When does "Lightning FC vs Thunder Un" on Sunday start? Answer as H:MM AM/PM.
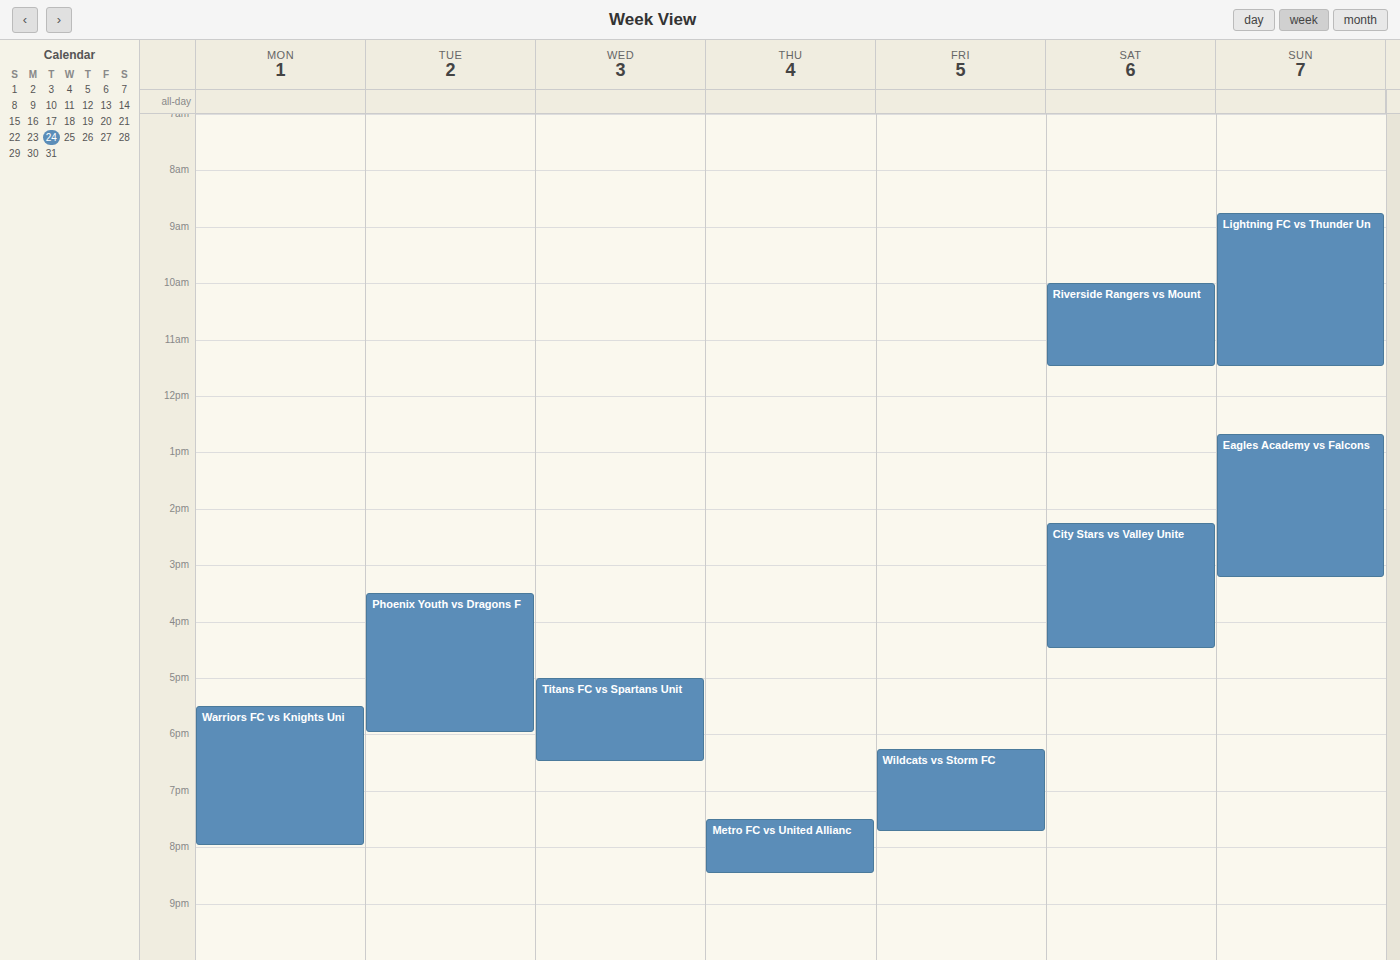
8:45 AM